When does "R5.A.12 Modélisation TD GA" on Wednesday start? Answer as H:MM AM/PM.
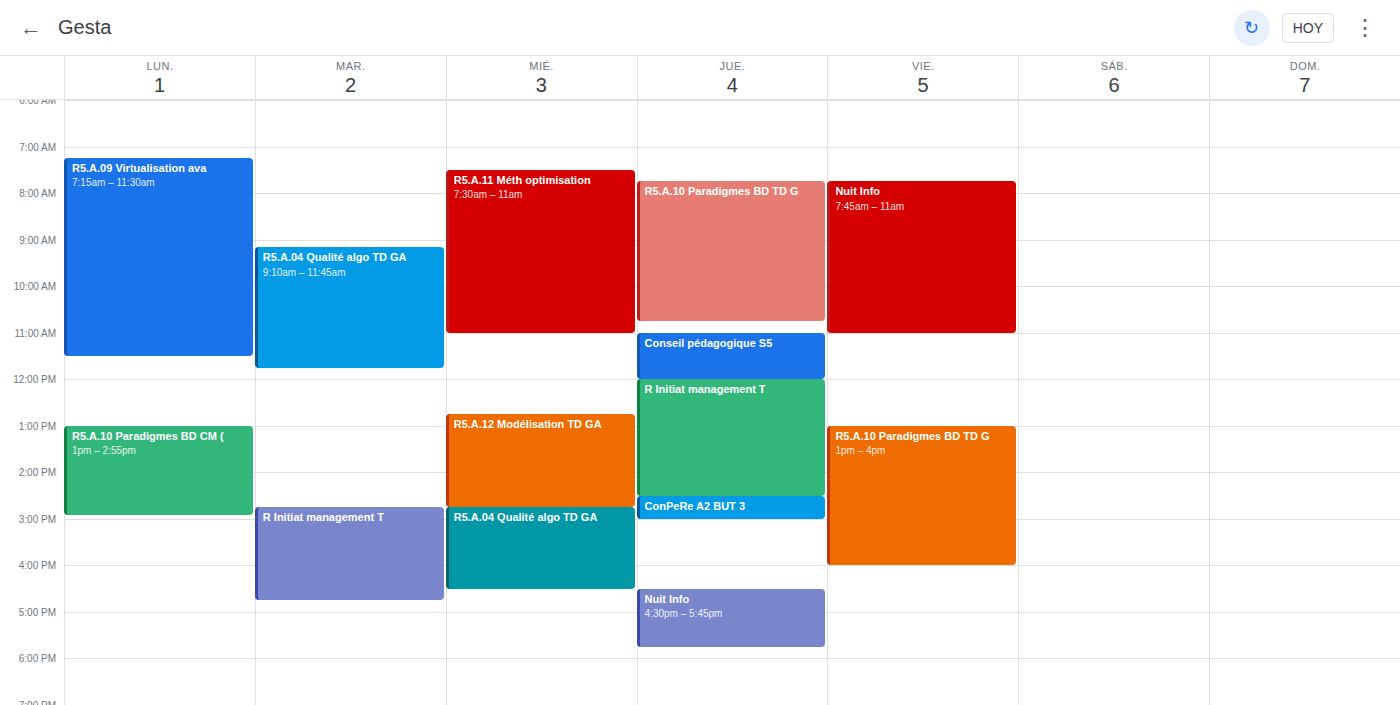
12:45 PM